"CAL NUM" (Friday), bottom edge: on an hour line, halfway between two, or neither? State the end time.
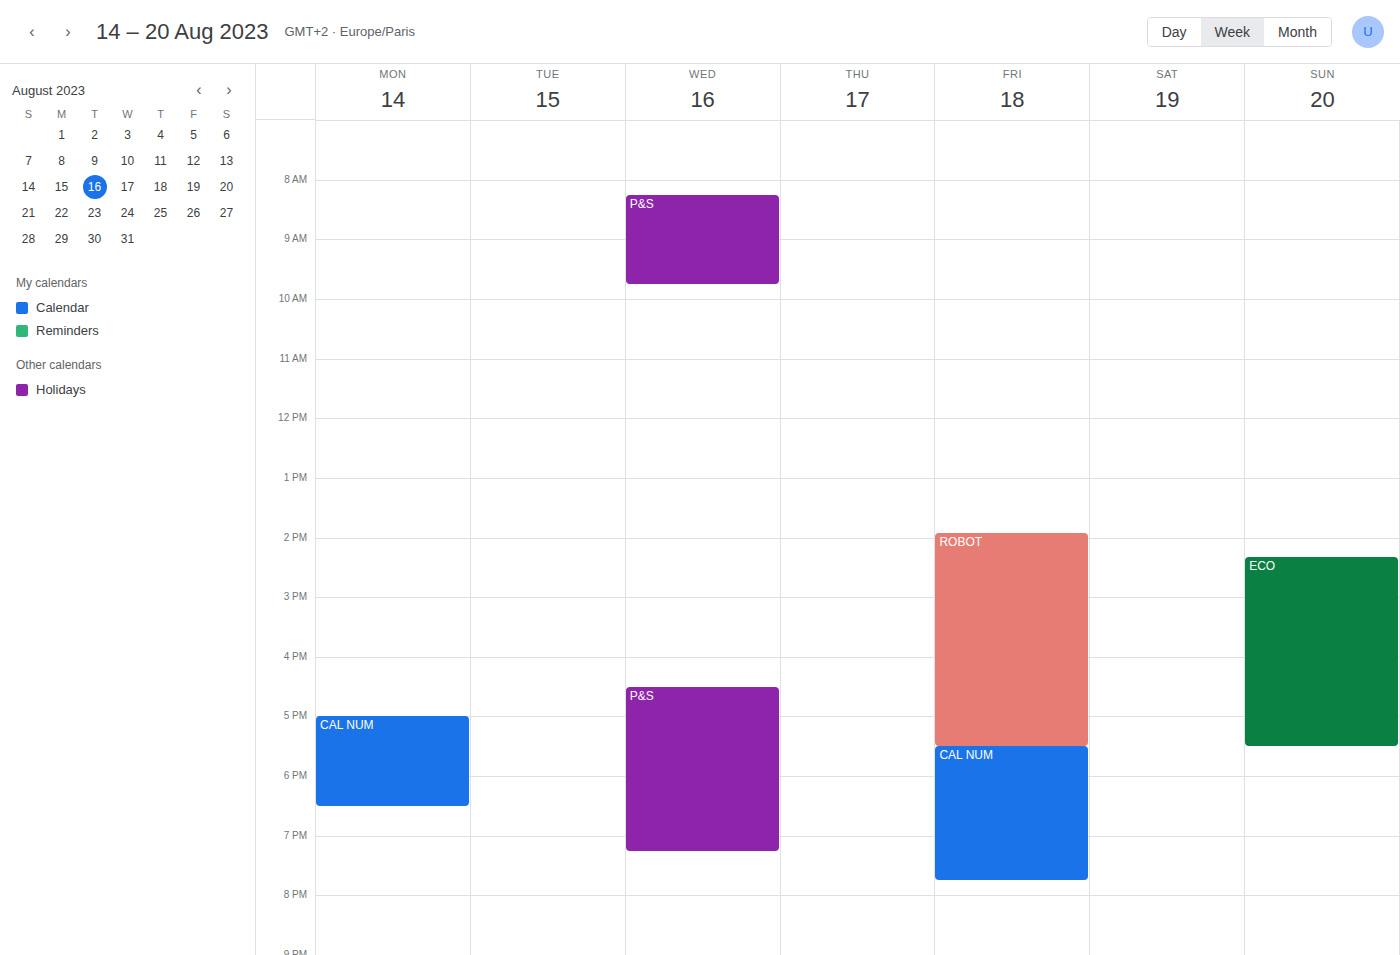
7:45 PM -- neither: three quarters of the way from the 7 PM line to the 8 PM line.